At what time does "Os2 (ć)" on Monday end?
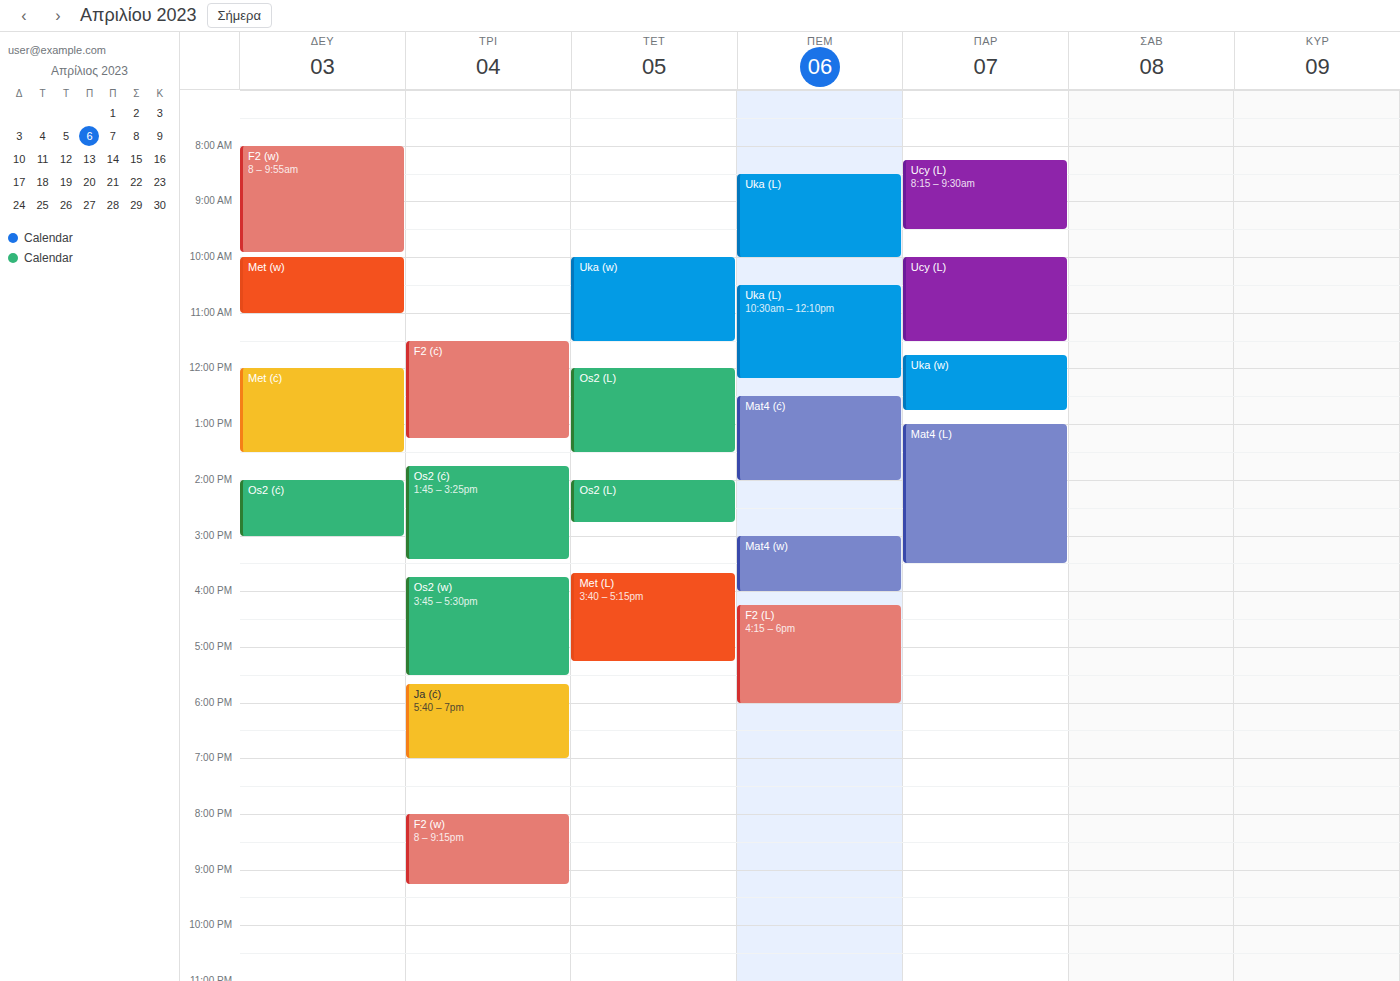
3:00 PM